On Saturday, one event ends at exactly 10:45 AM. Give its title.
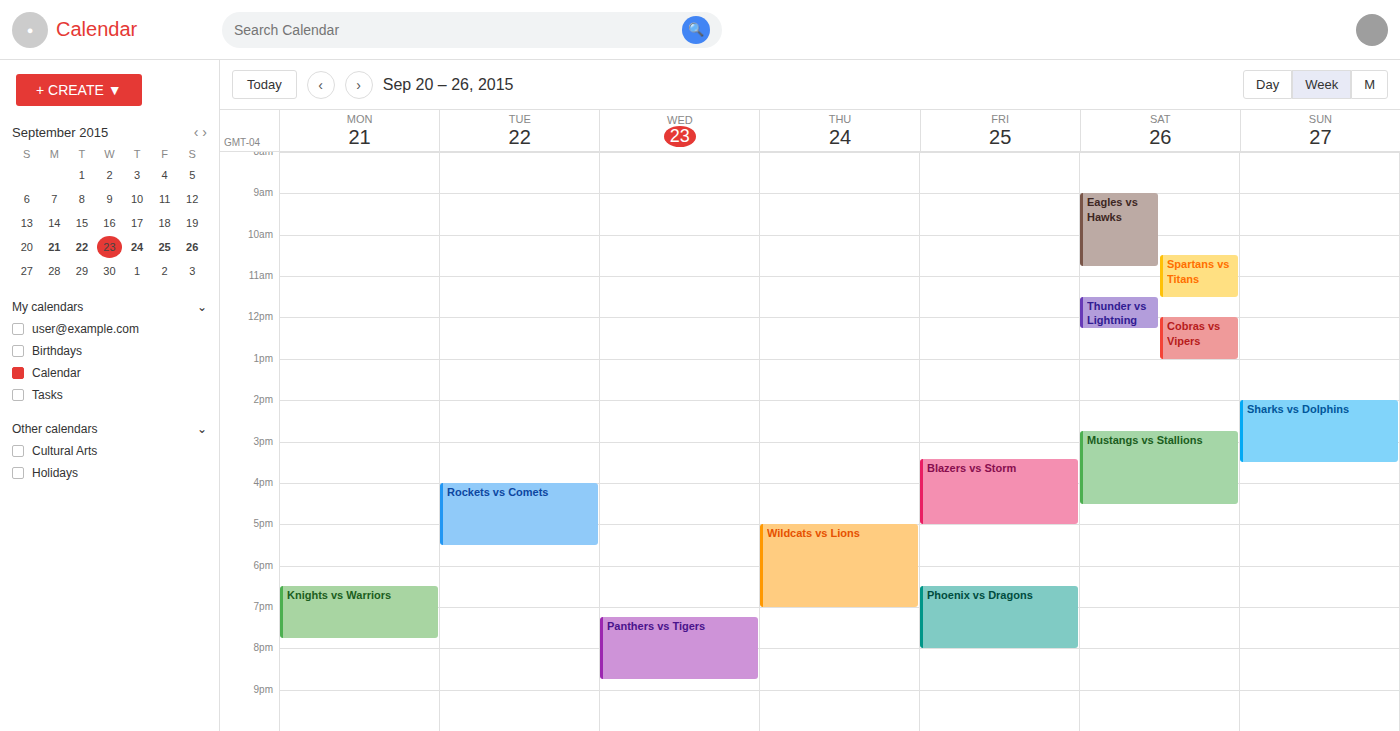
"Eagles vs Hawks"